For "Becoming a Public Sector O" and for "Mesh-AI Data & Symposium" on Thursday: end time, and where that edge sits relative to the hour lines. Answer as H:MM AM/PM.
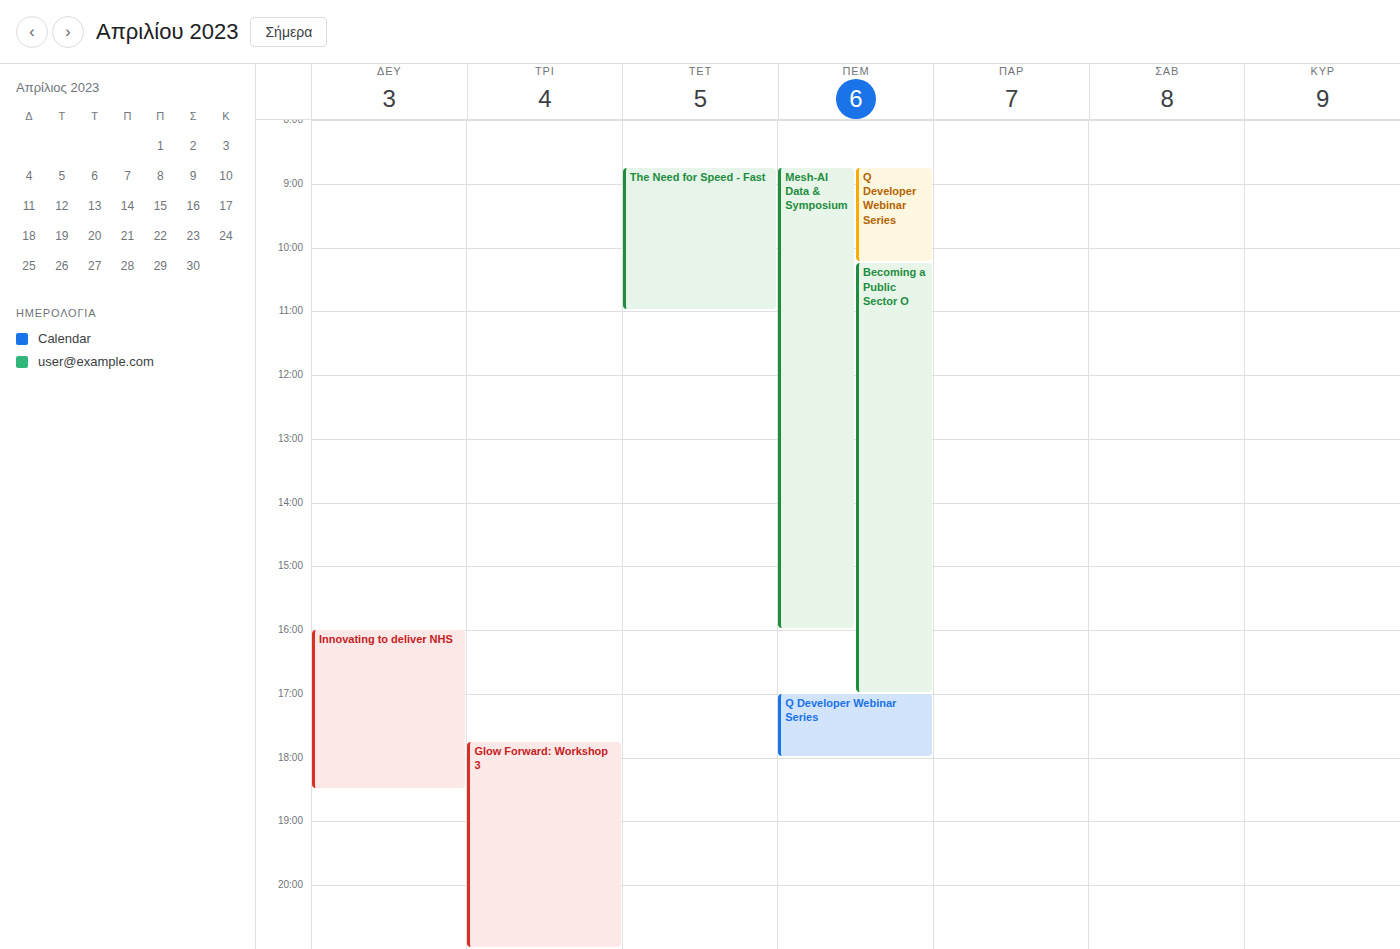
"Becoming a Public Sector O": 5:00 PM, exactly on the 5 PM line. "Mesh-AI Data & Symposium": 4:00 PM, exactly on the 4 PM line.